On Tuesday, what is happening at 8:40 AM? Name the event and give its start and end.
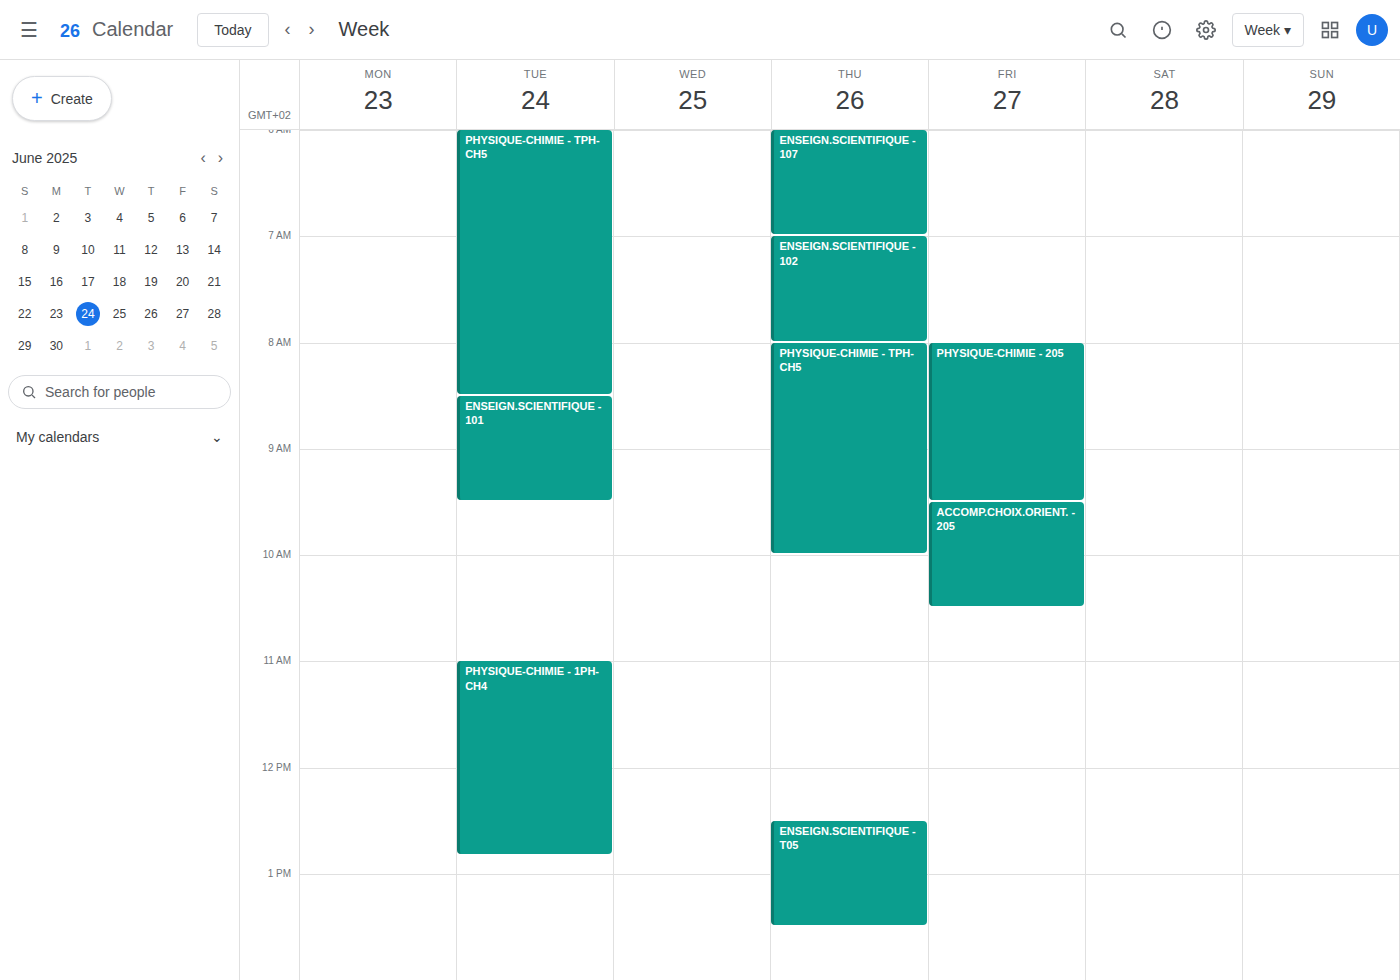
"ENSEIGN.SCIENTIFIQUE - 101", 8:30 AM to 9:30 AM